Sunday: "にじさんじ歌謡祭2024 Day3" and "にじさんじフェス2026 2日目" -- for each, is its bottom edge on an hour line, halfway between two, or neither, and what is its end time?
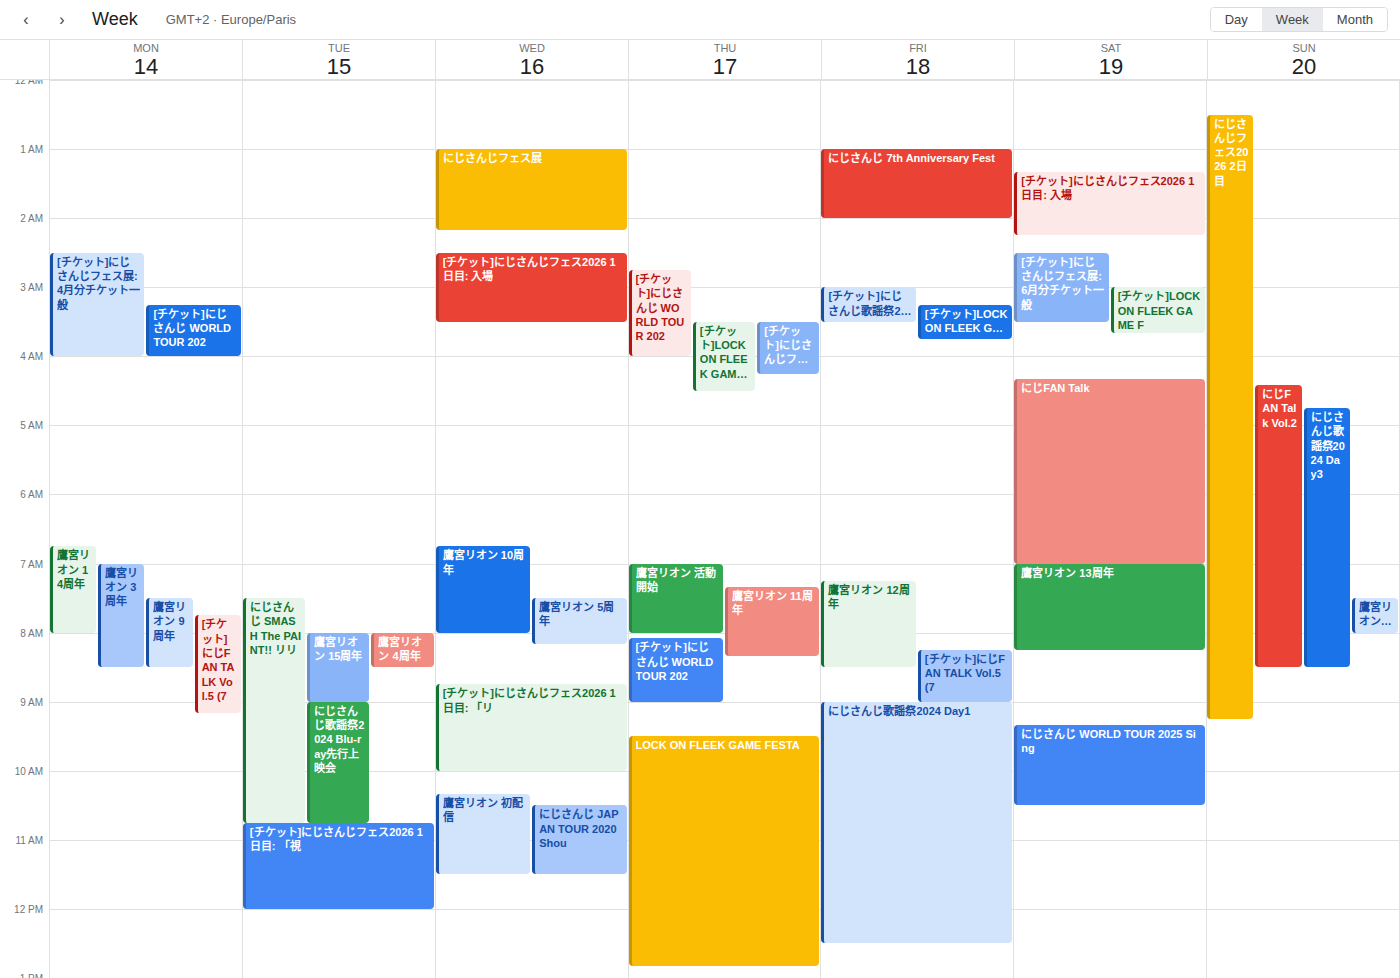
"にじさんじ歌謡祭2024 Day3": 8:30 AM, halfway between the 8 AM and 9 AM lines. "にじさんじフェス2026 2日目": 9:15 AM, neither: a quarter of the way from the 9 AM line to the 10 AM line.